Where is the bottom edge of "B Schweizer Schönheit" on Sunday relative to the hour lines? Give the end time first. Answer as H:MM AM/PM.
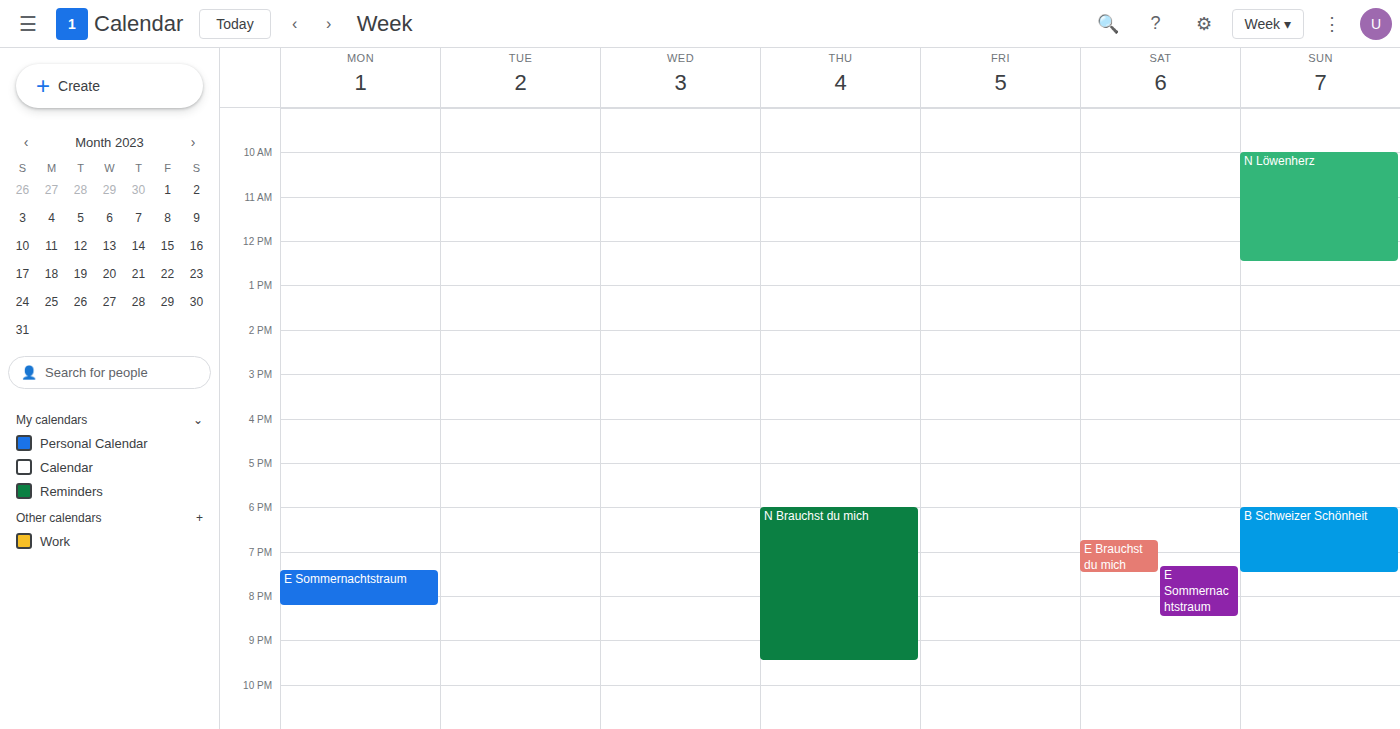
7:30 PM -- halfway between the 7 PM and 8 PM lines.